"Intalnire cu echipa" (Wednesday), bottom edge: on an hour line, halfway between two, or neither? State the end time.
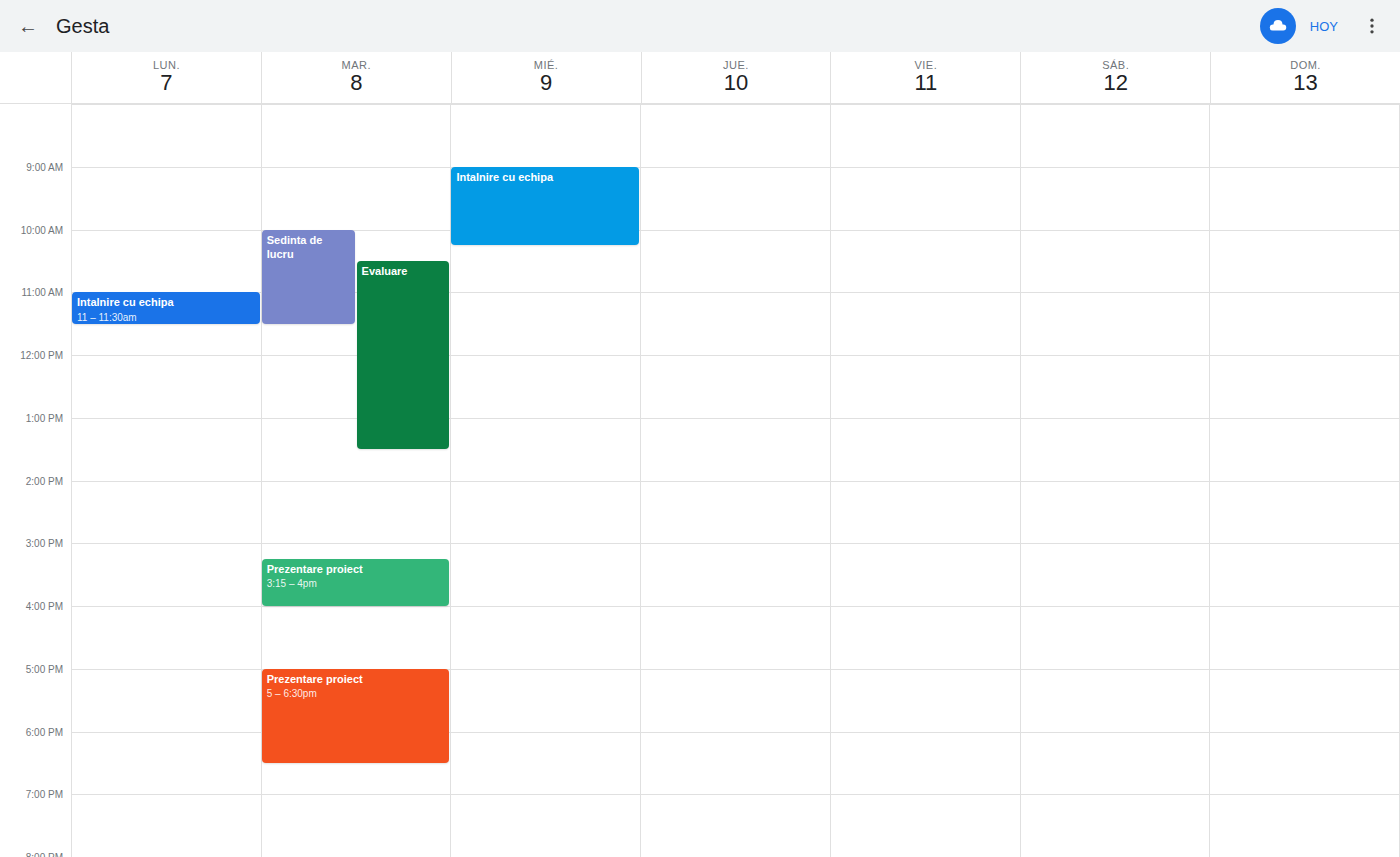
10:15 AM -- neither: a quarter of the way from the 10 AM line to the 11 AM line.